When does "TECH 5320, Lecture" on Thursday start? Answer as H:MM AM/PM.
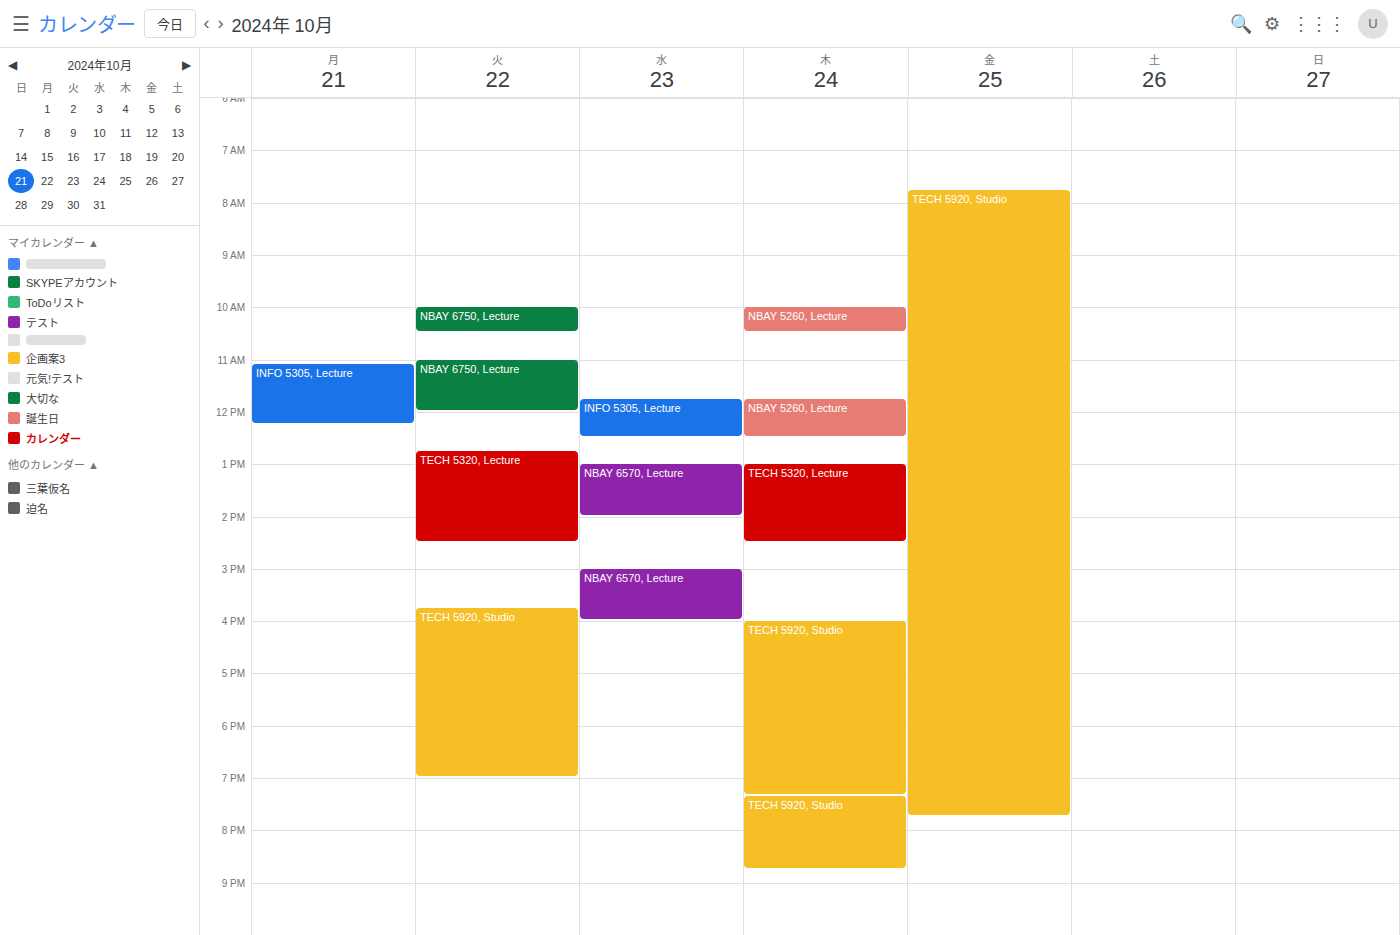
1:00 PM